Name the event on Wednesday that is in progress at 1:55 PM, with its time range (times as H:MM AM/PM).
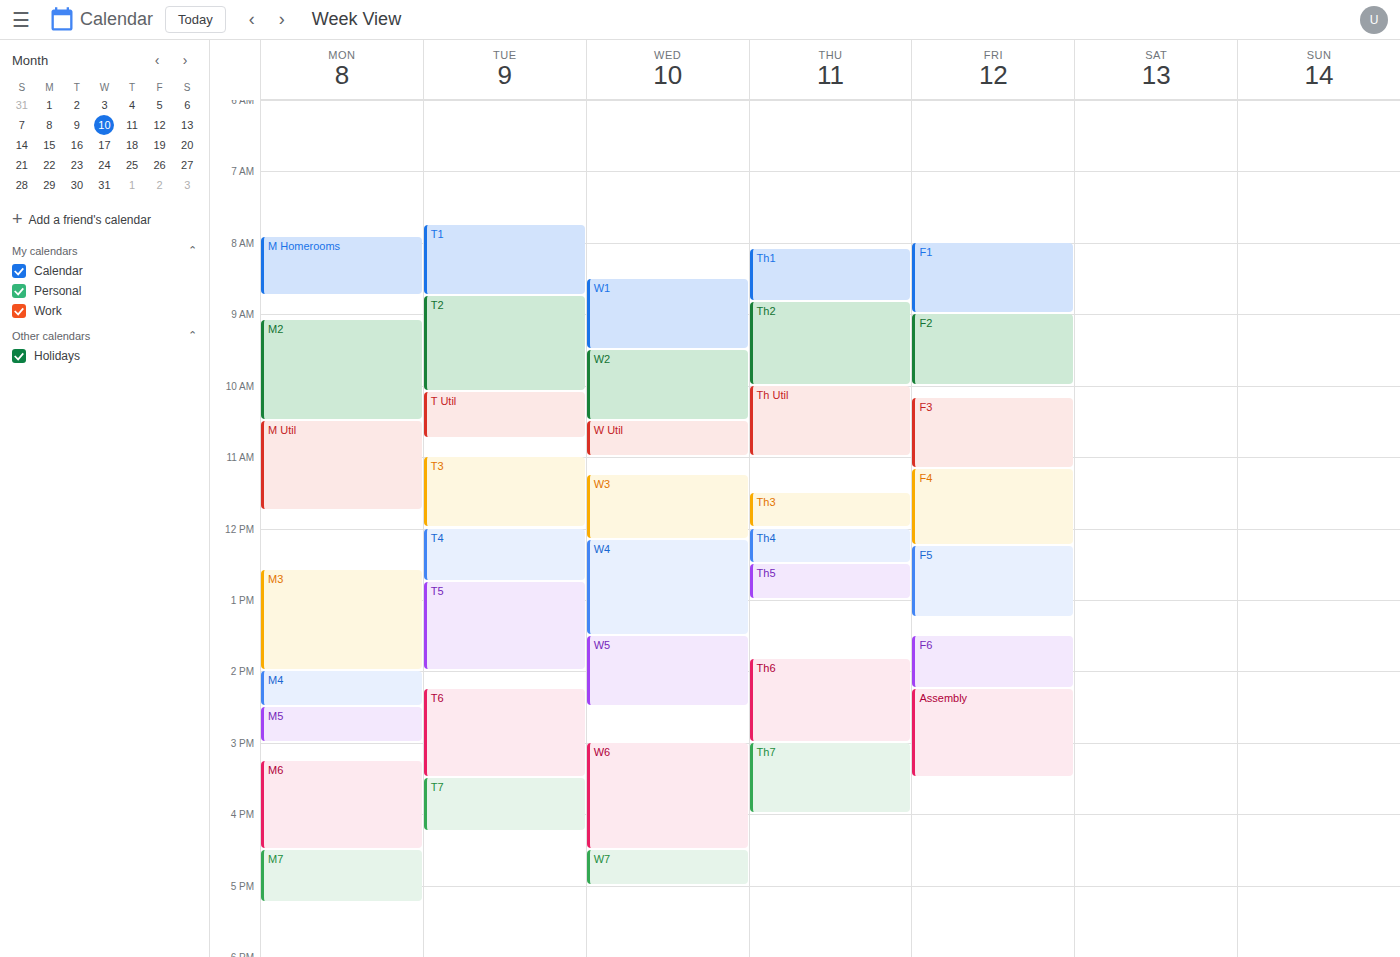
"W5", 1:30 PM to 2:30 PM